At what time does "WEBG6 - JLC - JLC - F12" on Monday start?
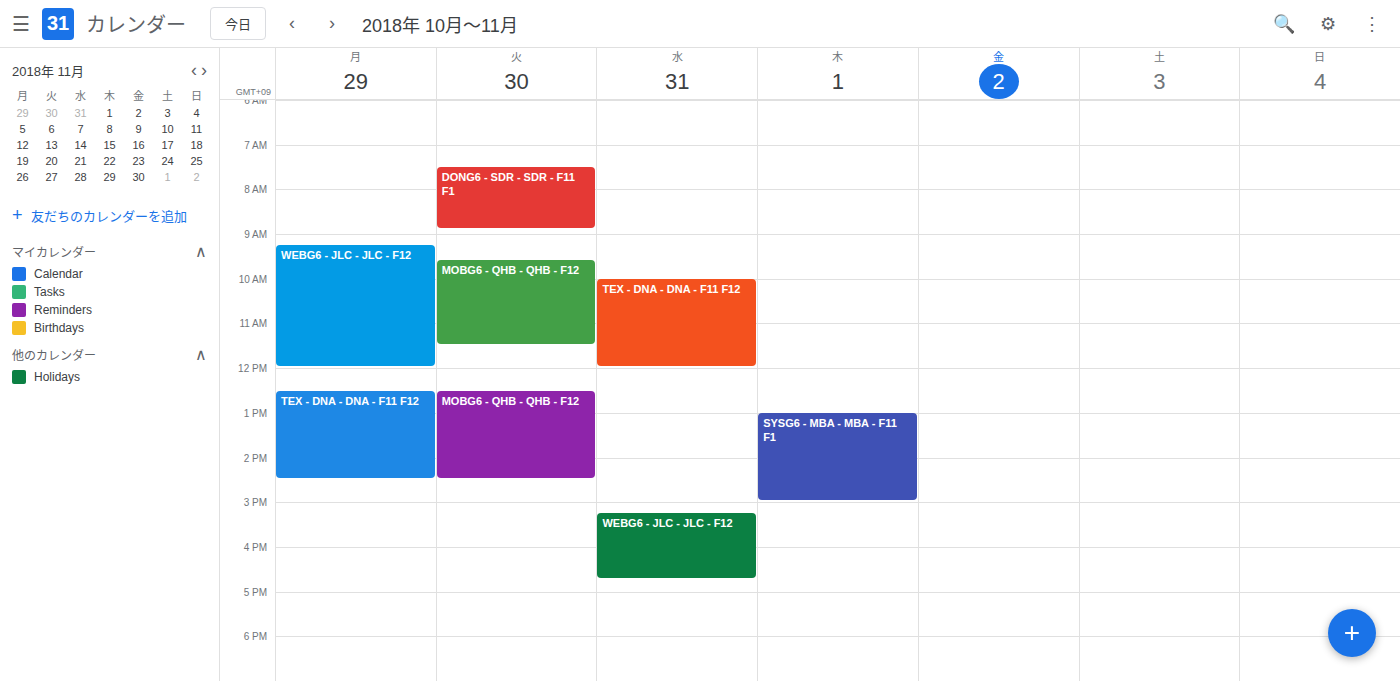
9:15 AM